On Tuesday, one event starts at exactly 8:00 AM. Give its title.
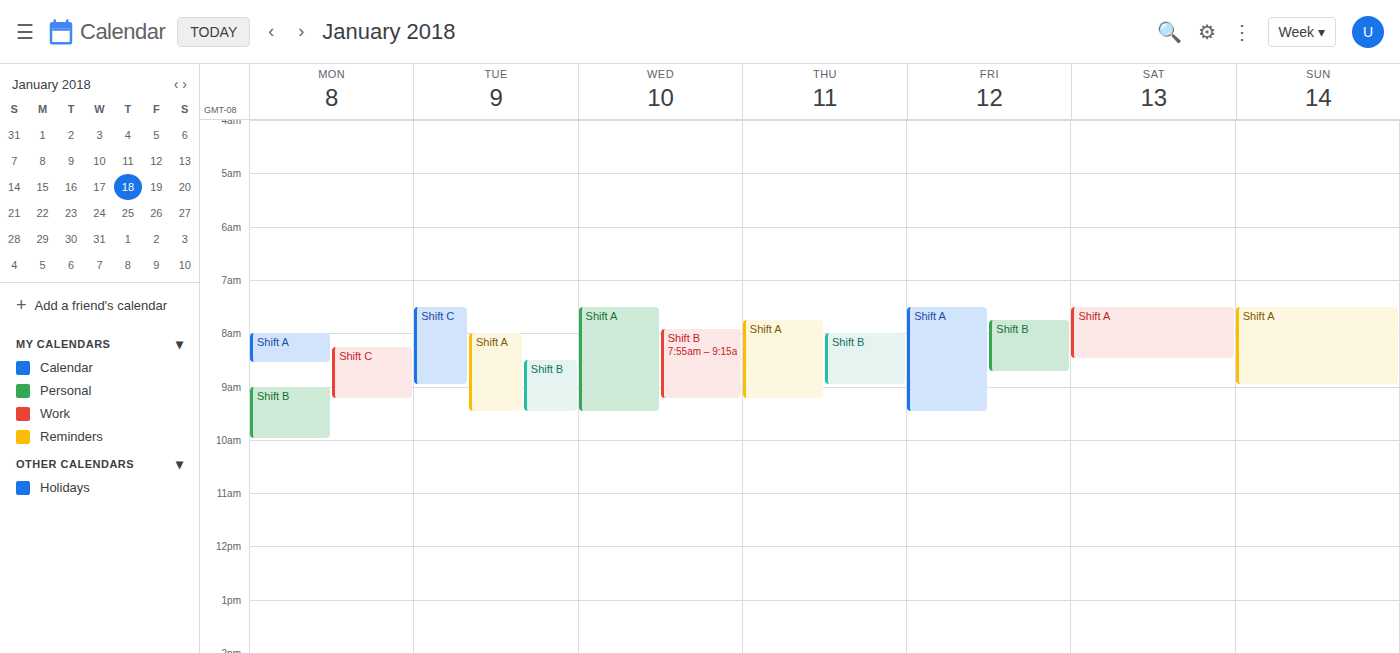
"Shift A"